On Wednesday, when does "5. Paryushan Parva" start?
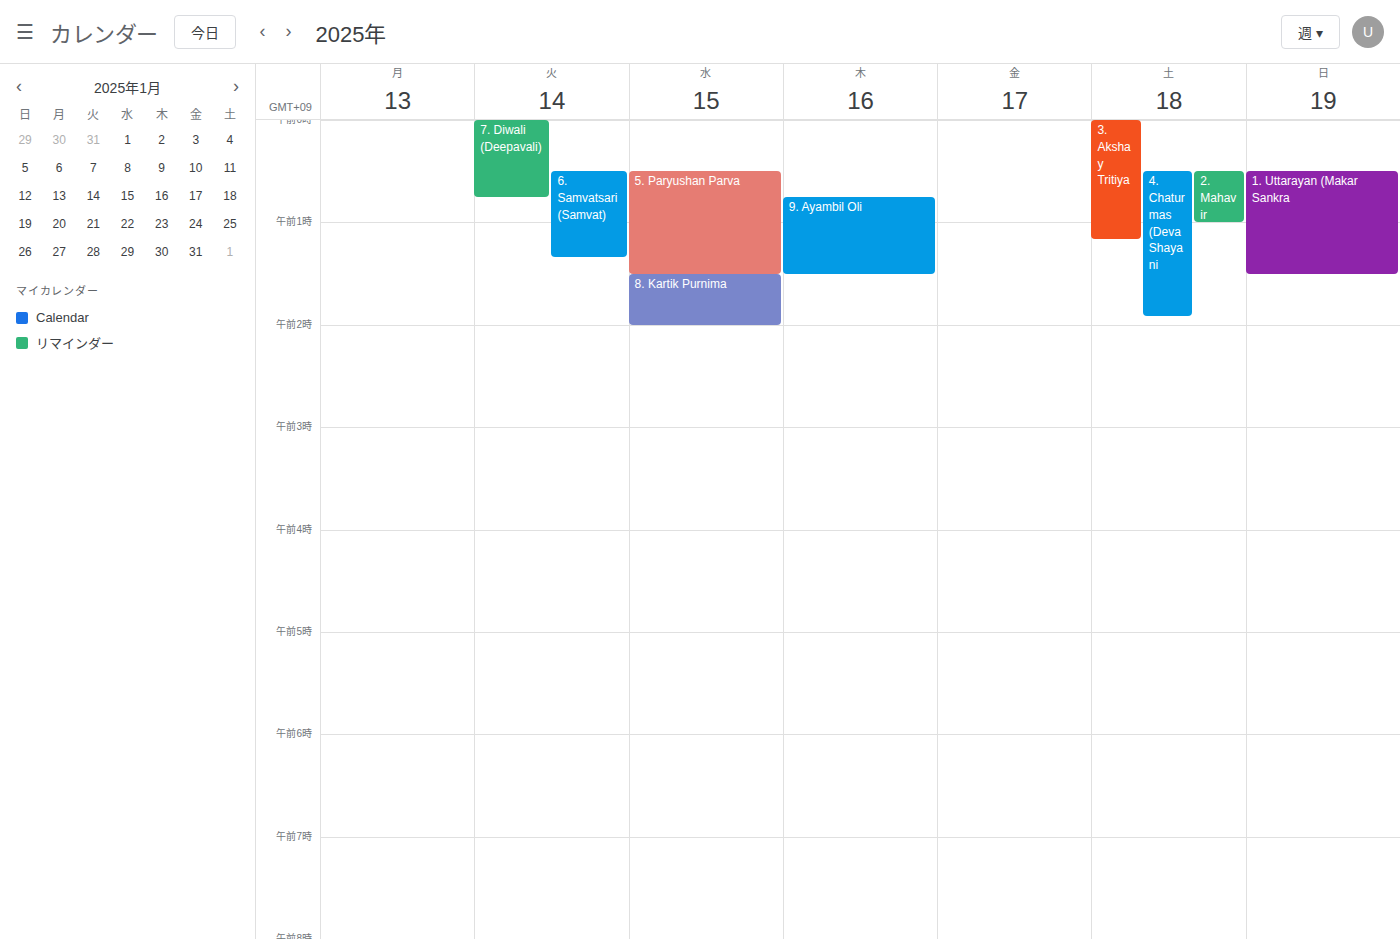
12:30 AM